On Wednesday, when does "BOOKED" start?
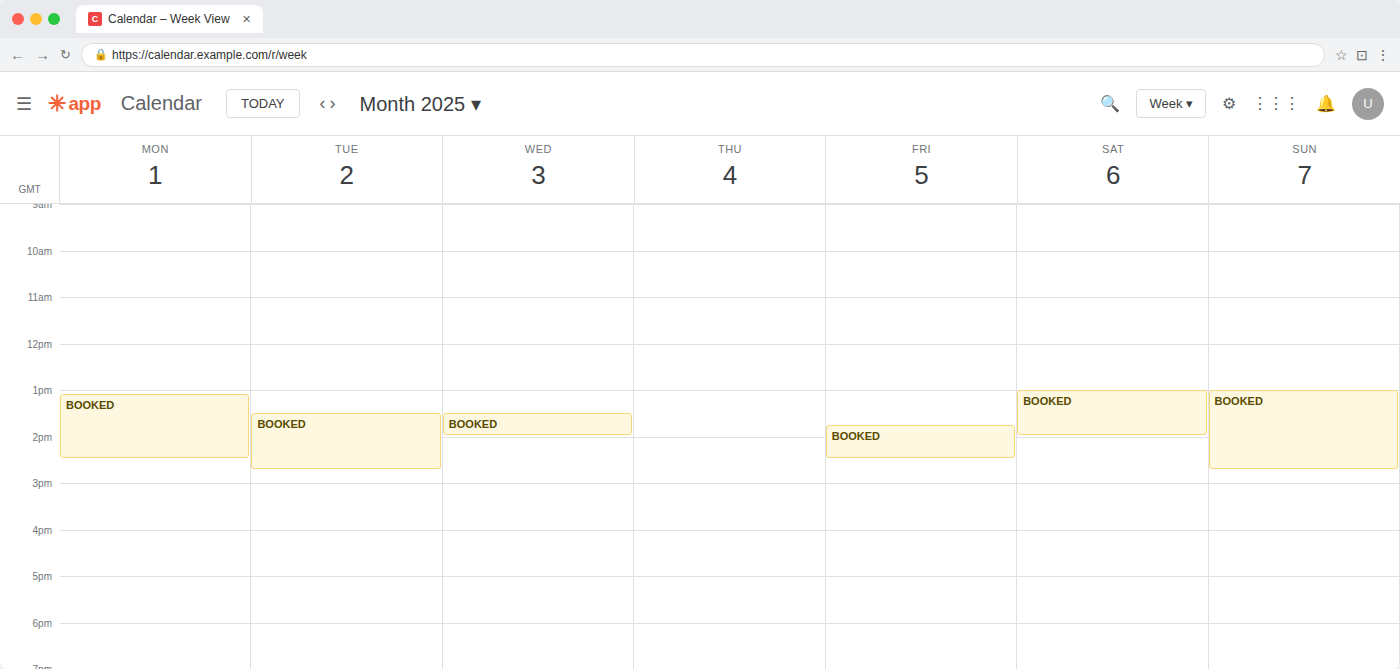
1:30 PM